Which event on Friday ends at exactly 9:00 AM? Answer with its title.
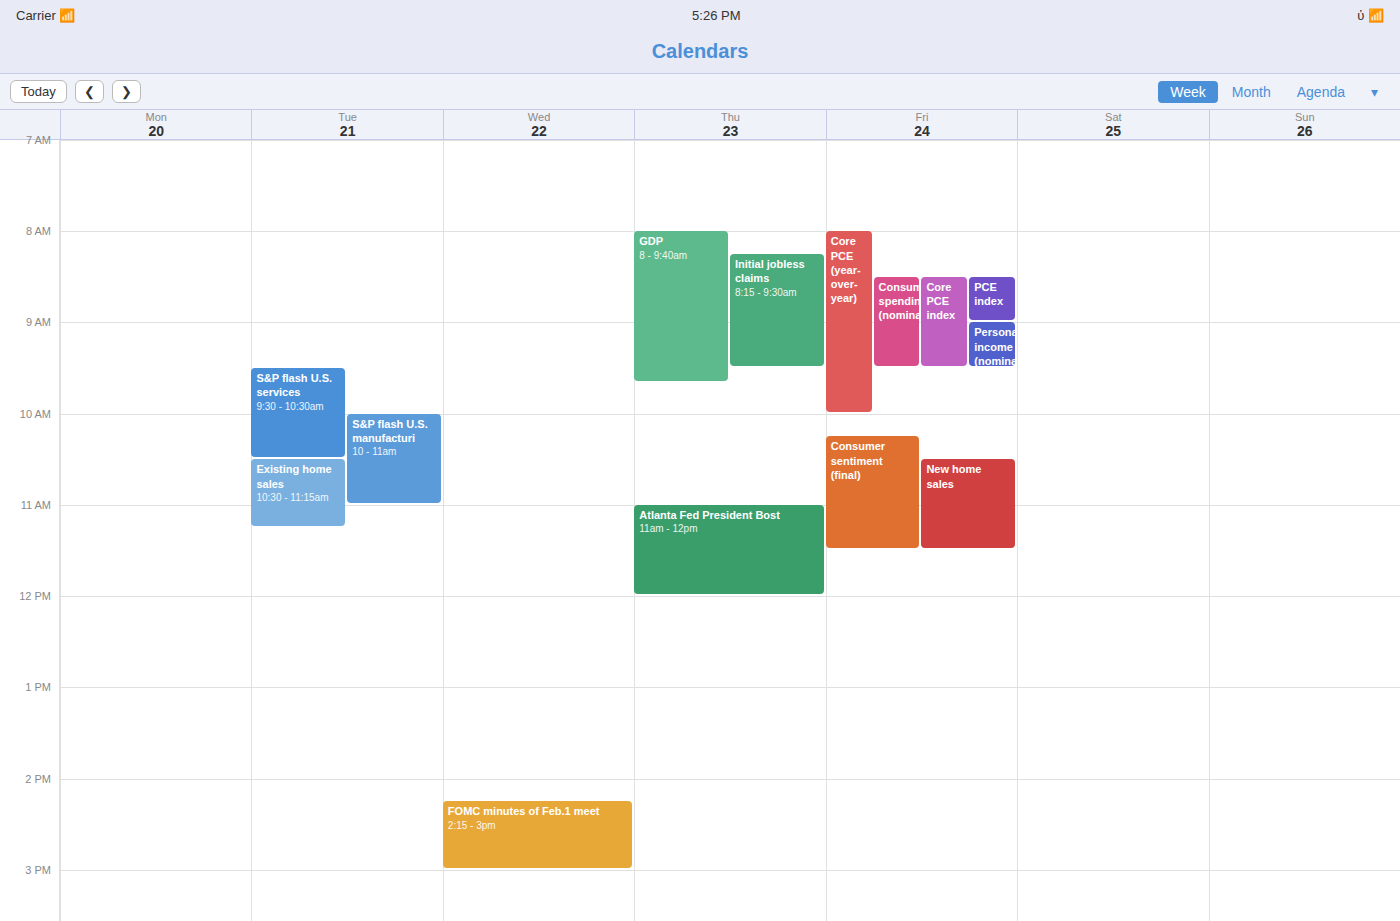
"PCE index"